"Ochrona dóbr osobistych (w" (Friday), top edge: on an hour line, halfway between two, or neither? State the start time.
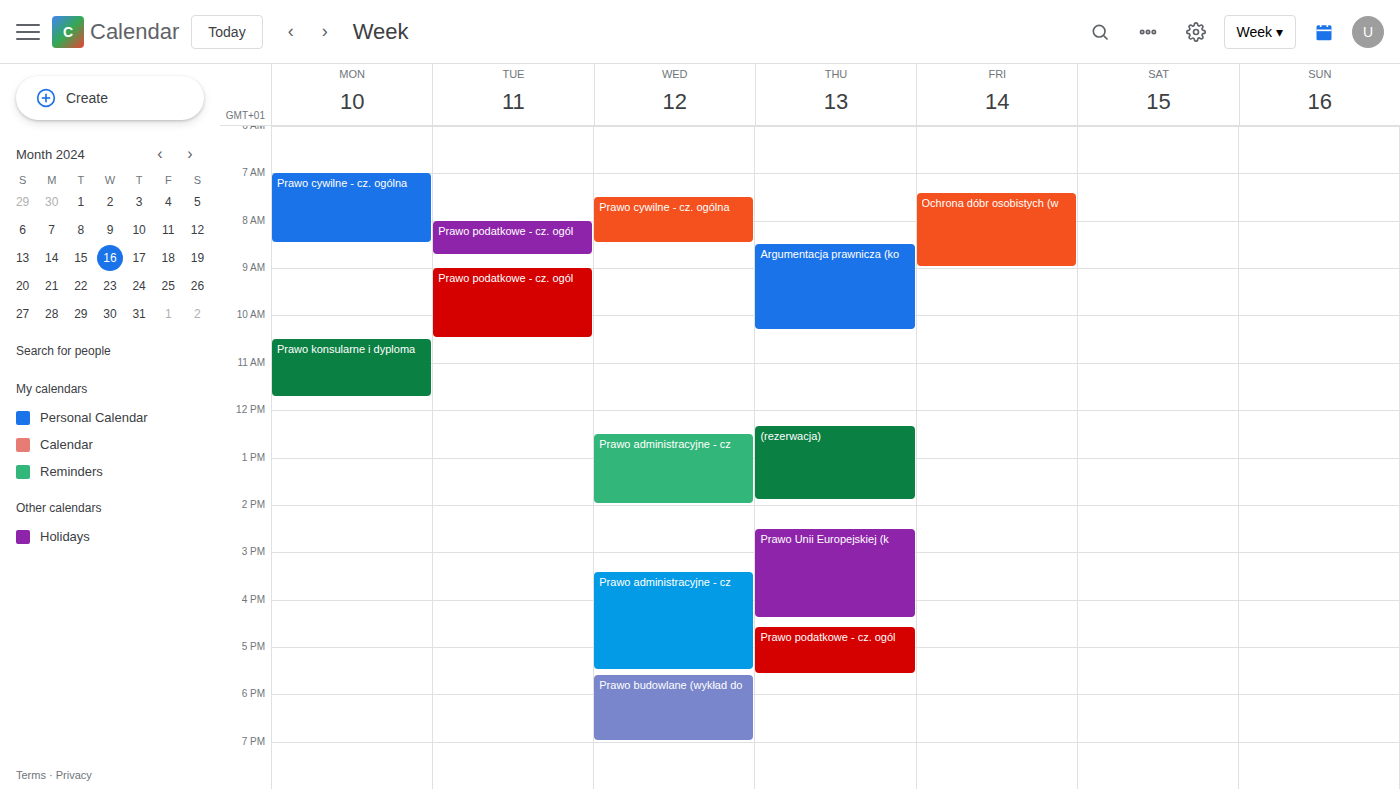
7:25 AM -- neither: 25 minutes below the 7 AM line and 35 minutes above the 8 AM line.